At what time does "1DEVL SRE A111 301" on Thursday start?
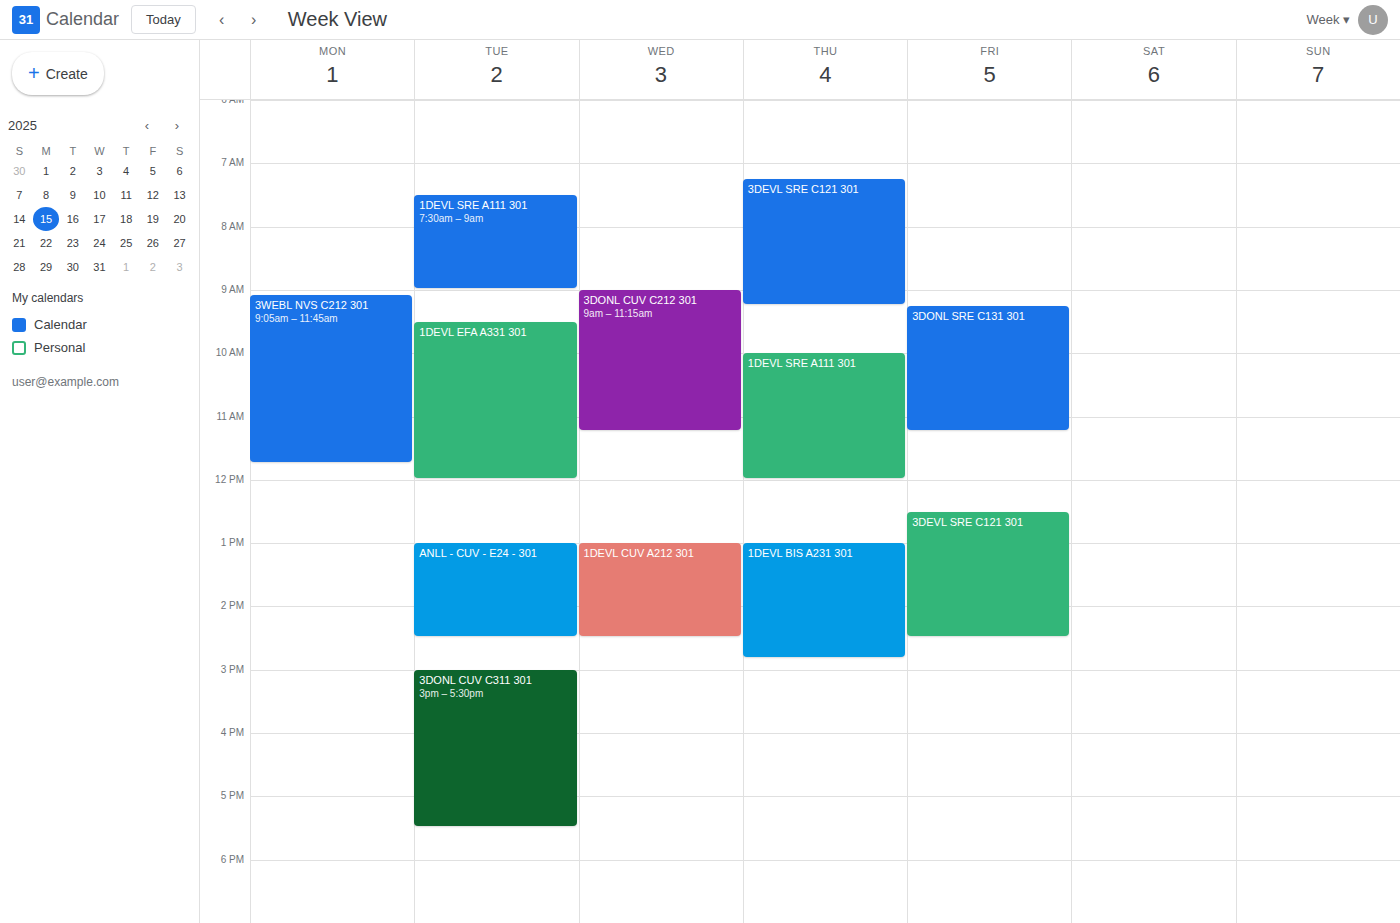
10:00